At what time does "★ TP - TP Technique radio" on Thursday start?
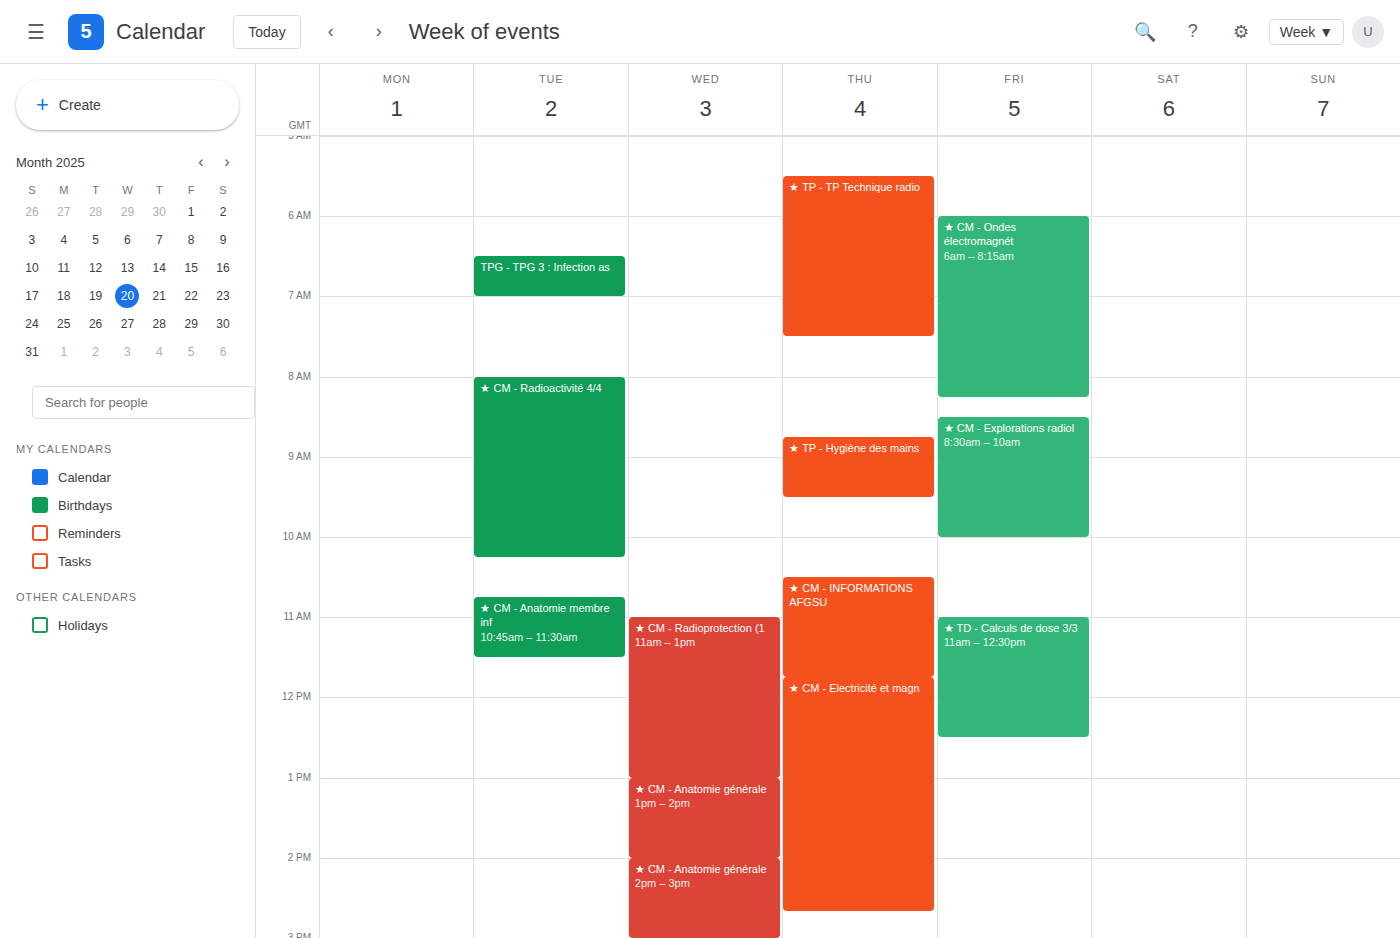
5:30 AM